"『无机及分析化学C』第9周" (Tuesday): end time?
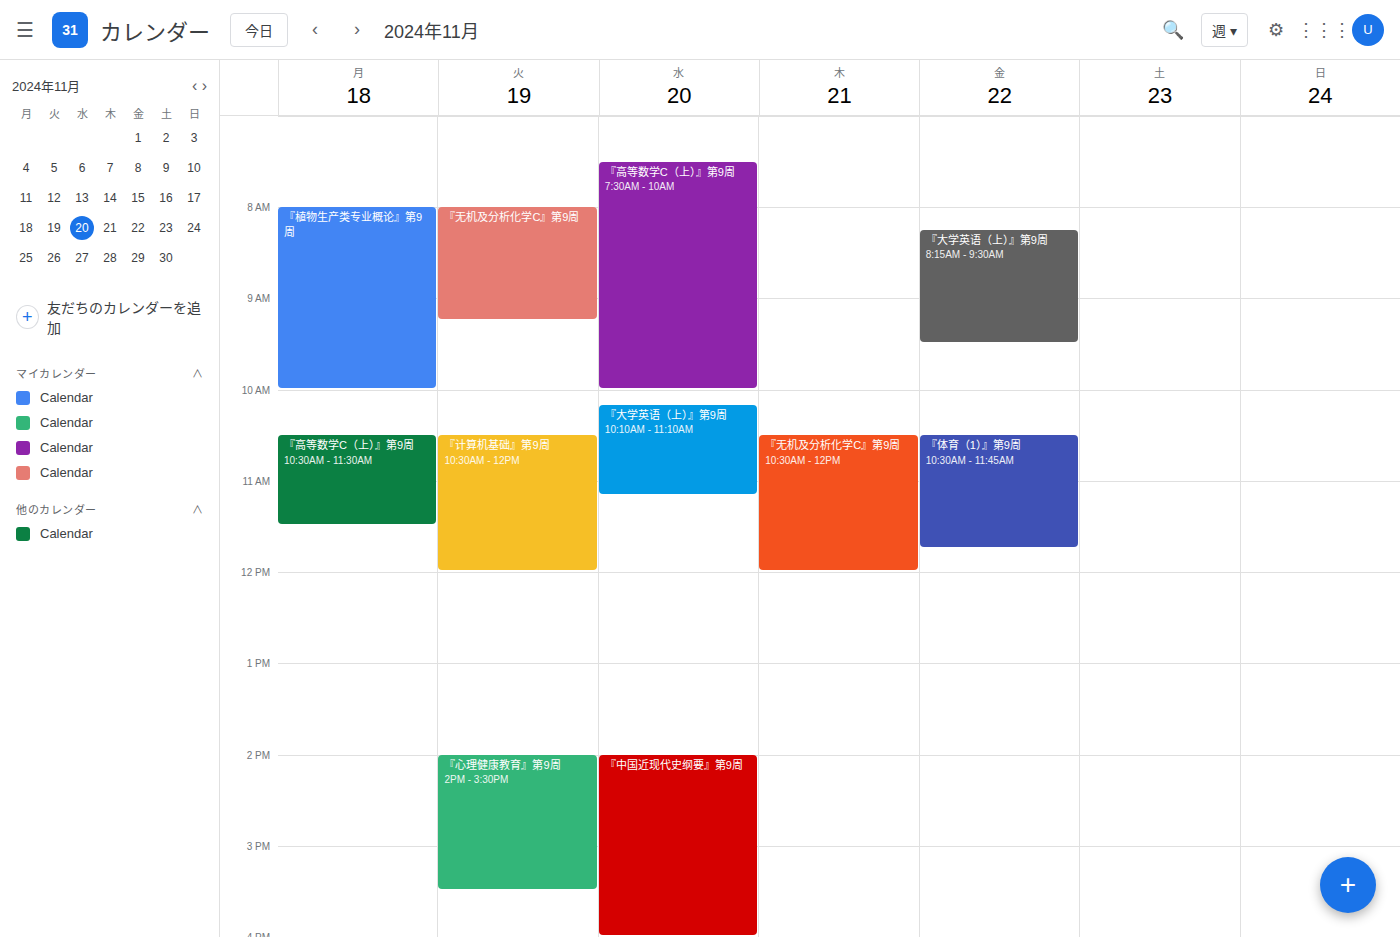
9:15 AM